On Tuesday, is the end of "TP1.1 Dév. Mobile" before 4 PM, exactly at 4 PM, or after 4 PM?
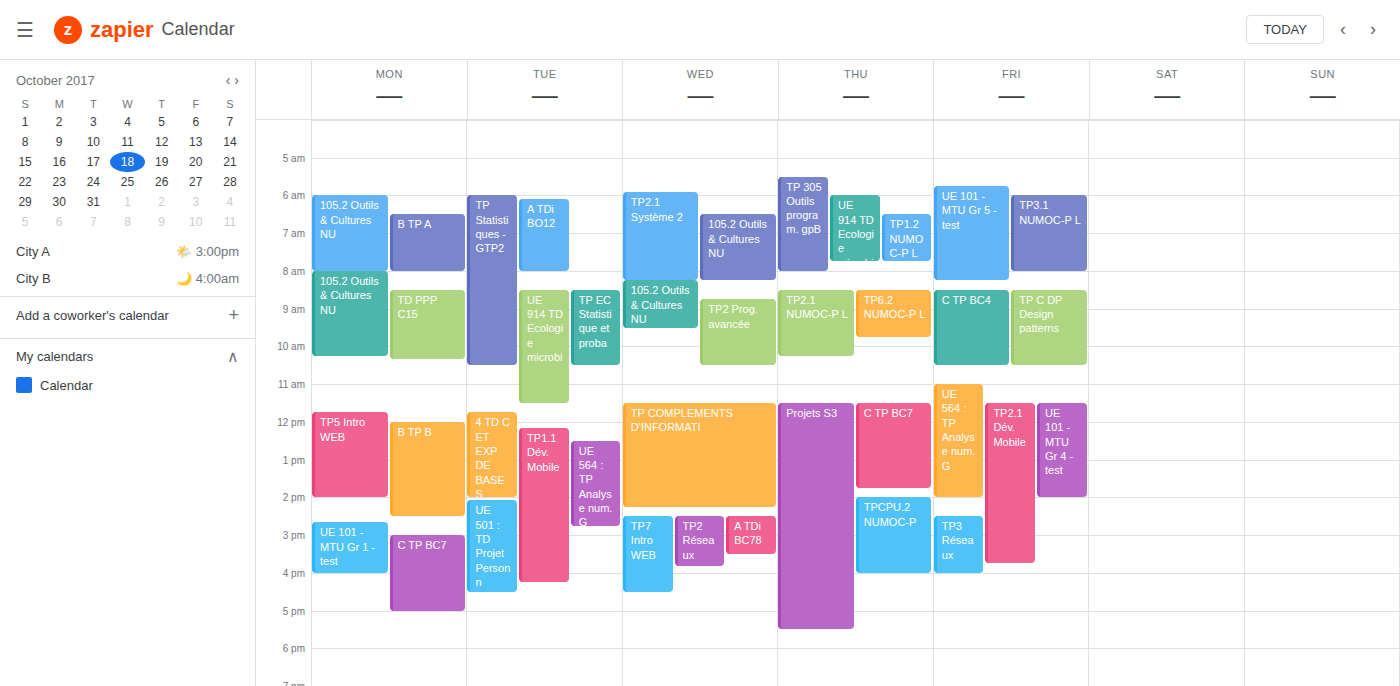
4:15 PM -- after 4 PM, 15 minutes below the 4 PM line.